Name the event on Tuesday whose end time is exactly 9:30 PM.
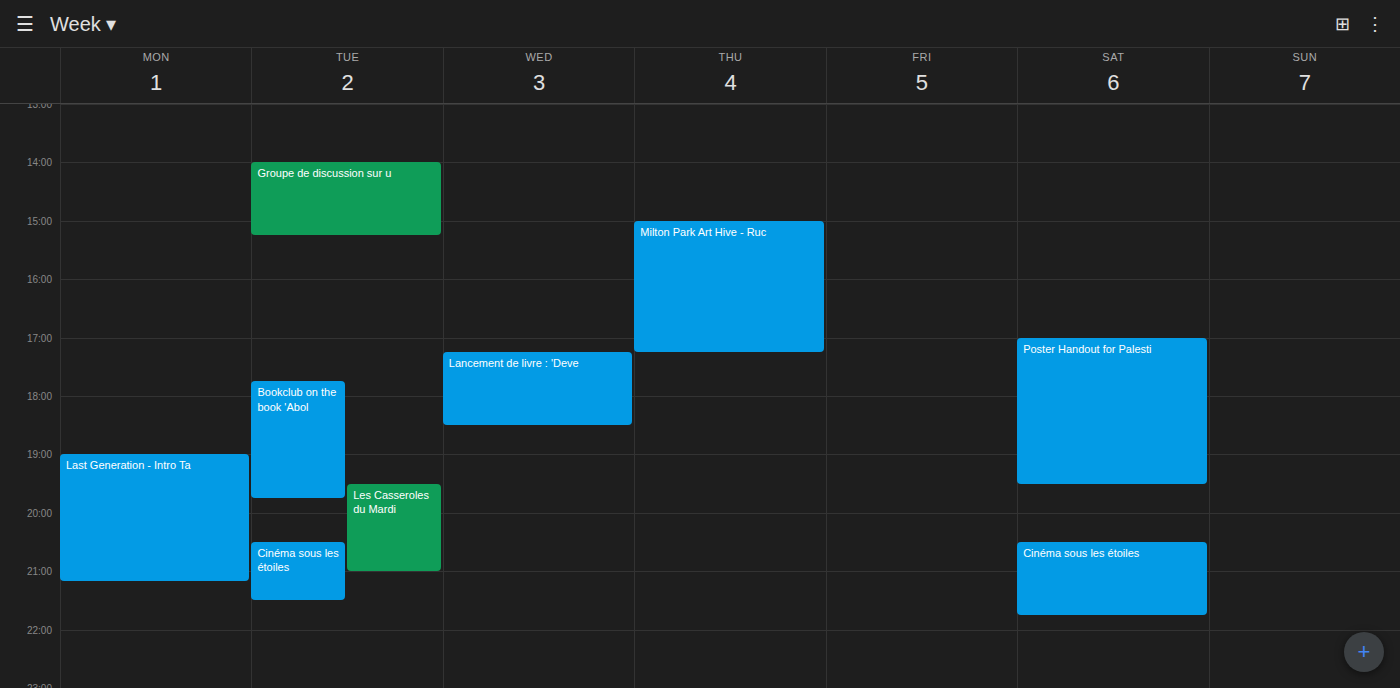
"Cinéma sous les étoiles"